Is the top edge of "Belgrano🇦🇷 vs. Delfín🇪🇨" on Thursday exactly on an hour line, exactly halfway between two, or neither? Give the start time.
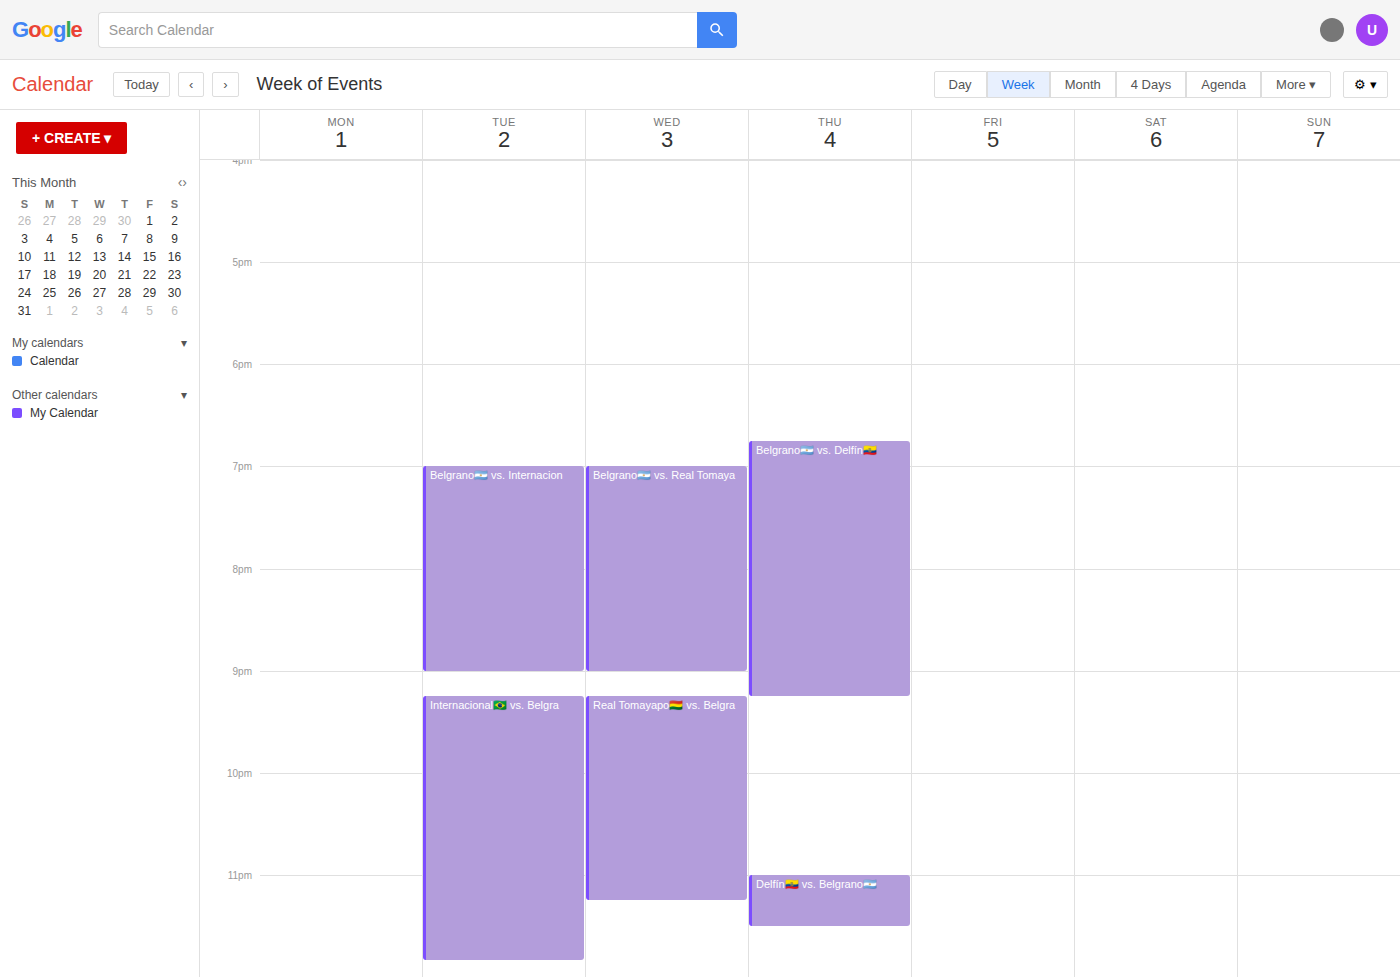
6:45 PM -- neither: three quarters of the way from the 6 PM line to the 7 PM line.